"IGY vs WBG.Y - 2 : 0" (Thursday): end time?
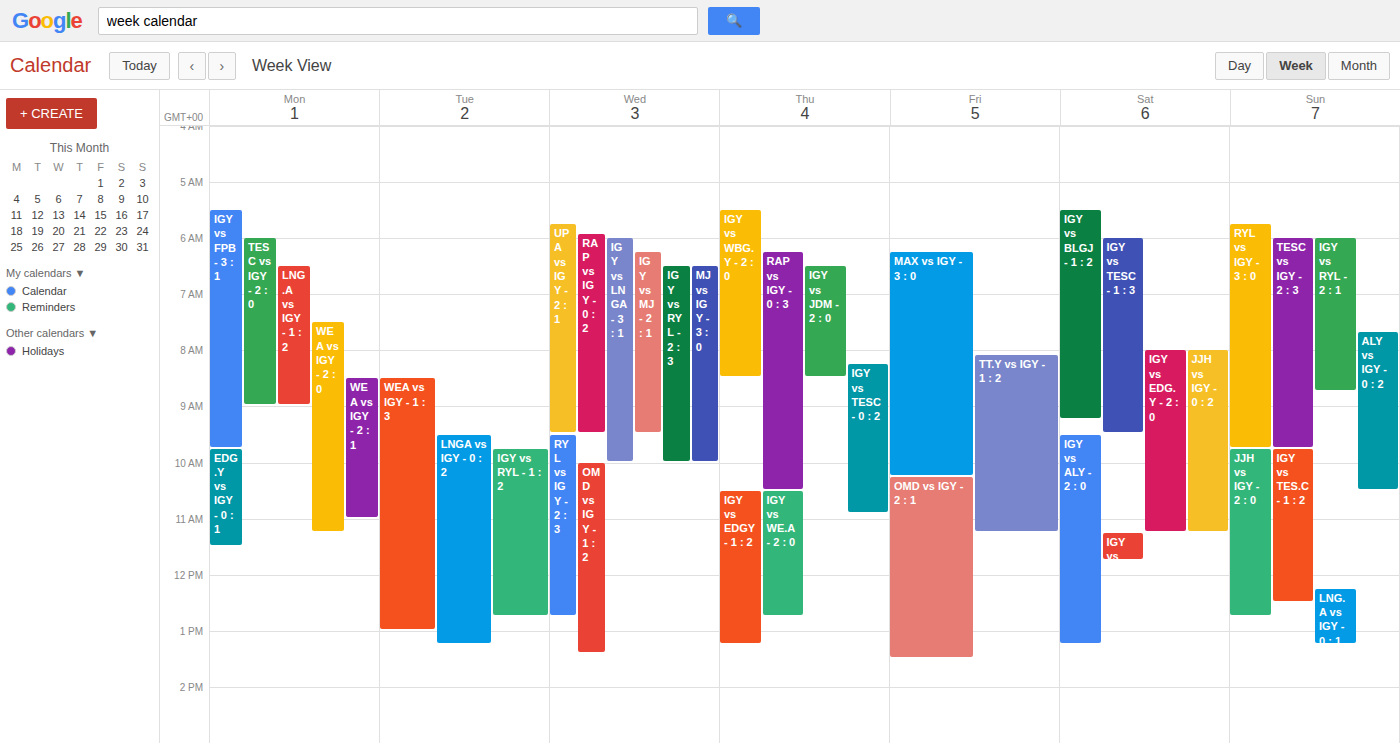
8:30 AM